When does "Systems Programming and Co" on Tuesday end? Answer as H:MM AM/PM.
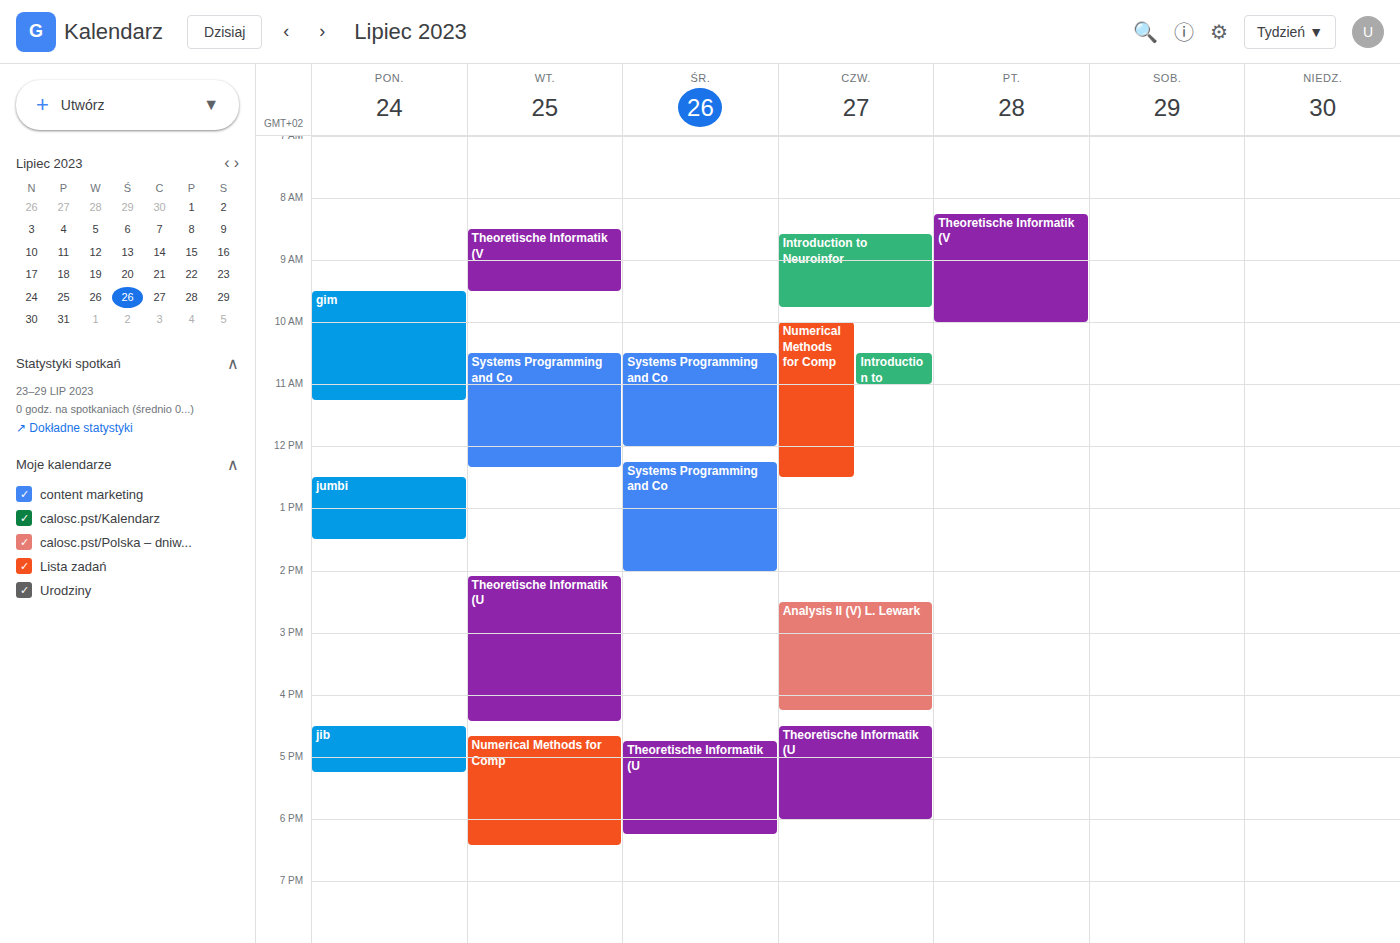
12:20 PM